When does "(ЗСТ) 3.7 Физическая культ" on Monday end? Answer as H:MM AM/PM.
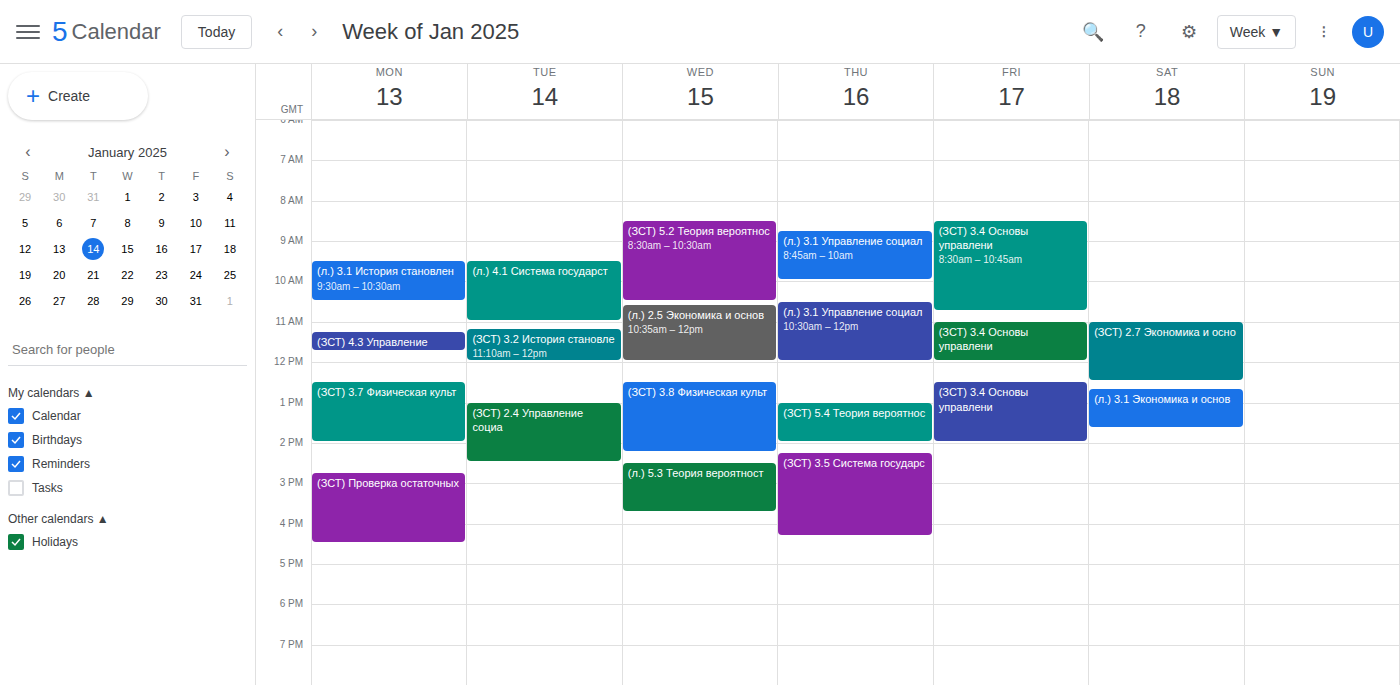
2:00 PM